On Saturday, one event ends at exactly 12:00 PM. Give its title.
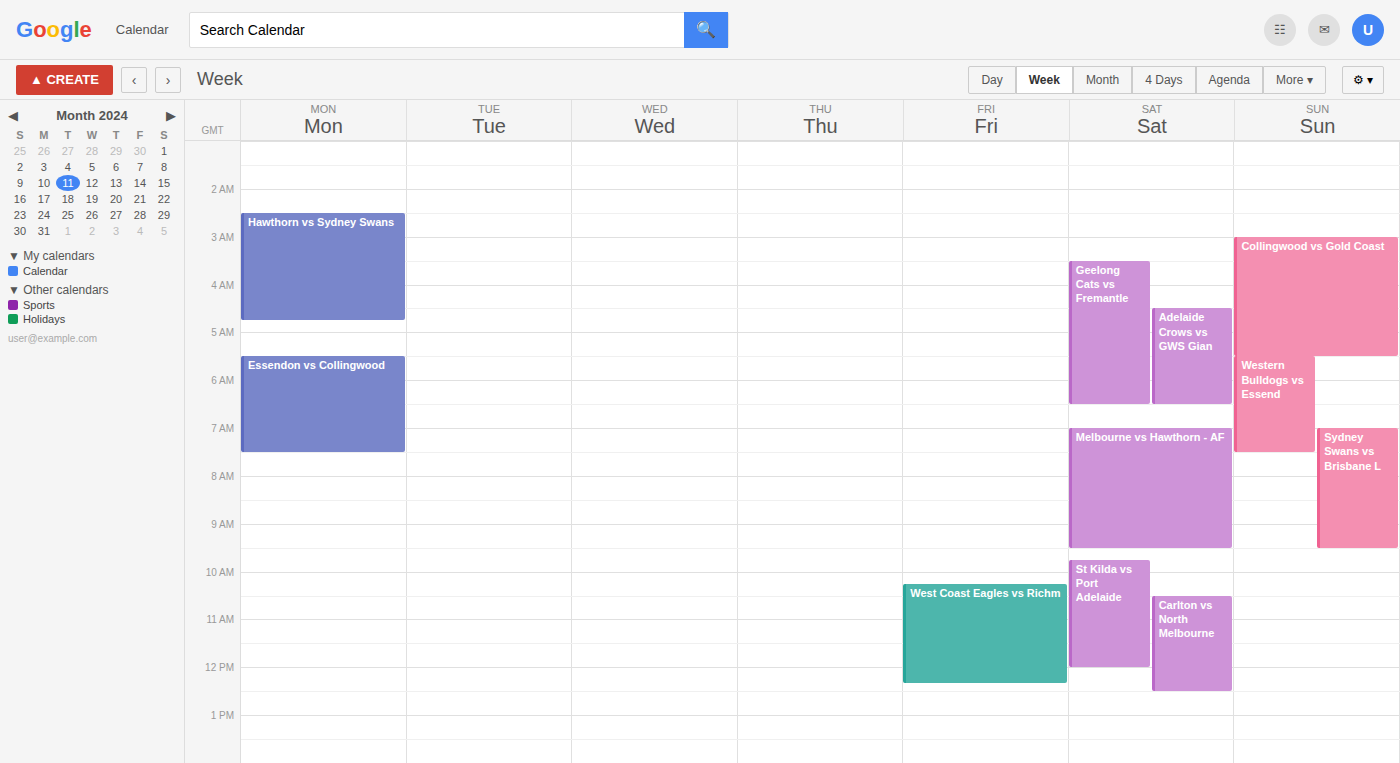
"St Kilda vs Port Adelaide"